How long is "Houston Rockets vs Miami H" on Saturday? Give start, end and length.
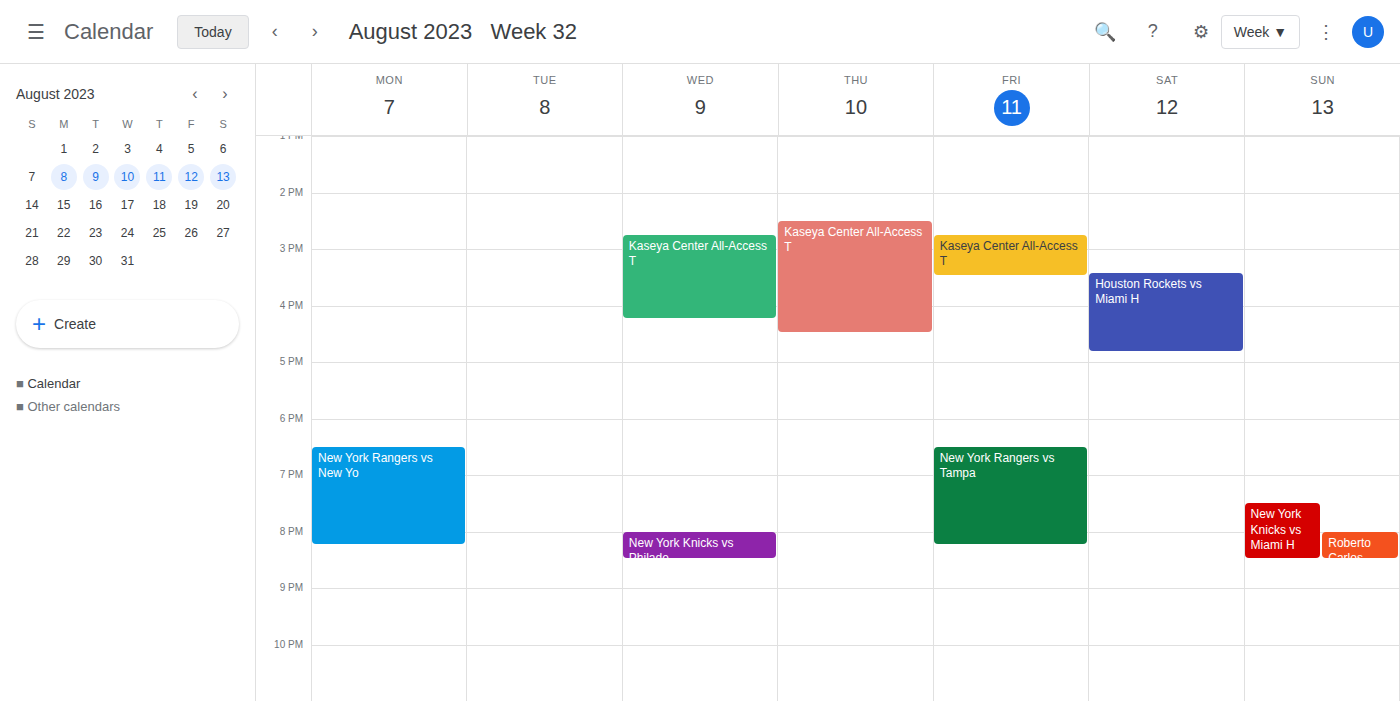
3:25 PM to 4:50 PM, 1 hour 25 minutes